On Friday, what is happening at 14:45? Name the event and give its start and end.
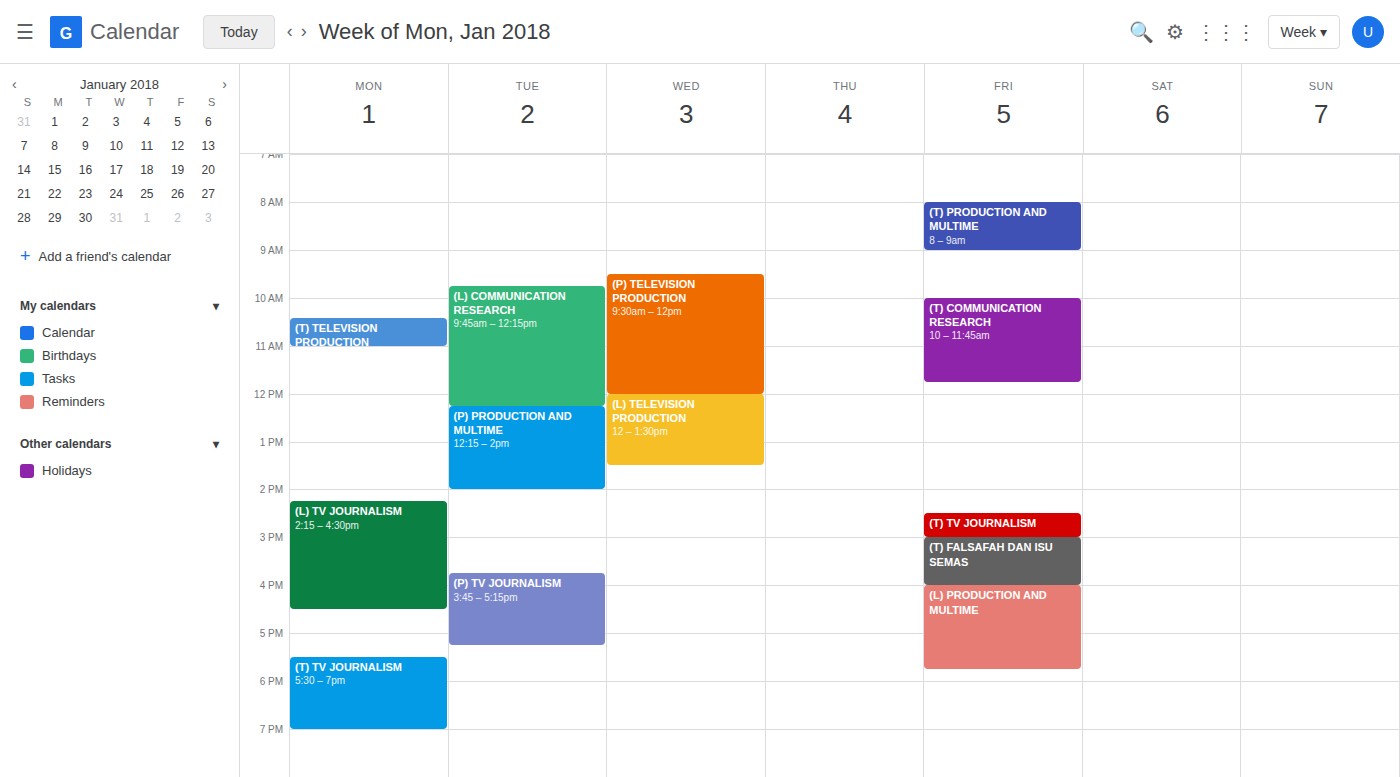
"(T) TV JOURNALISM", 14:30 to 15:00